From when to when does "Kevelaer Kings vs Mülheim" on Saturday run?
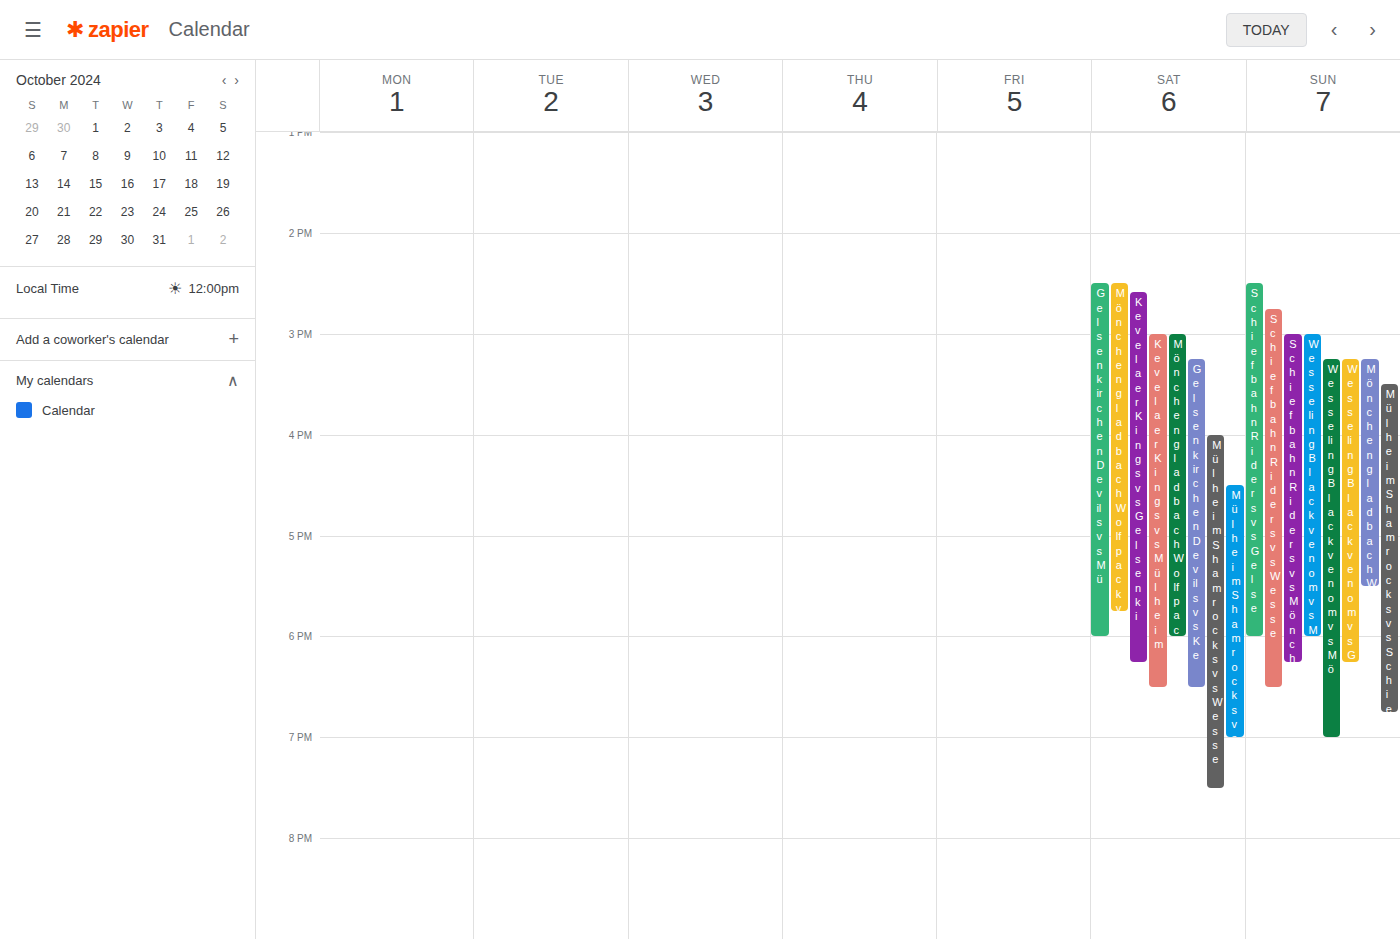
3:00 PM to 6:30 PM